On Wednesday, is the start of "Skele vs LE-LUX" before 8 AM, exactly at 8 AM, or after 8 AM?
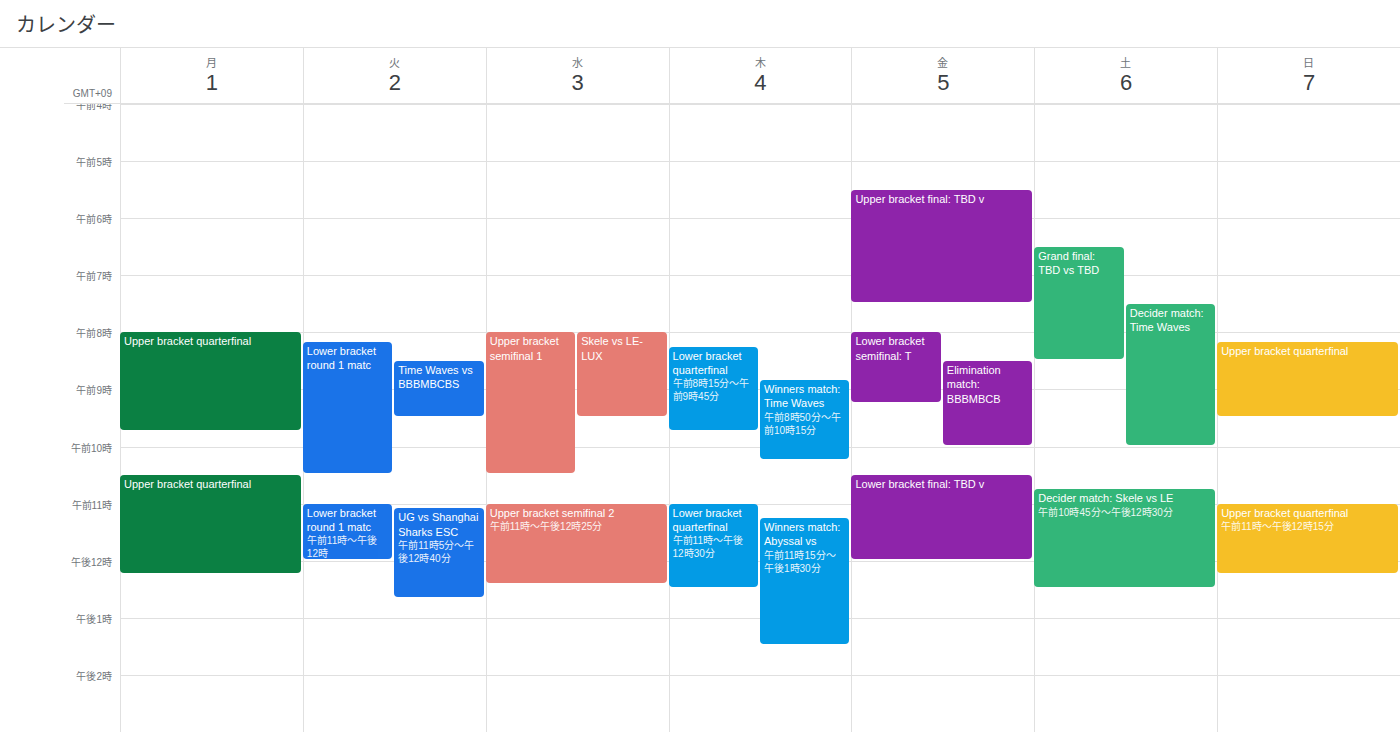
8:00 AM -- exactly at 8 AM, on the 8 AM line.